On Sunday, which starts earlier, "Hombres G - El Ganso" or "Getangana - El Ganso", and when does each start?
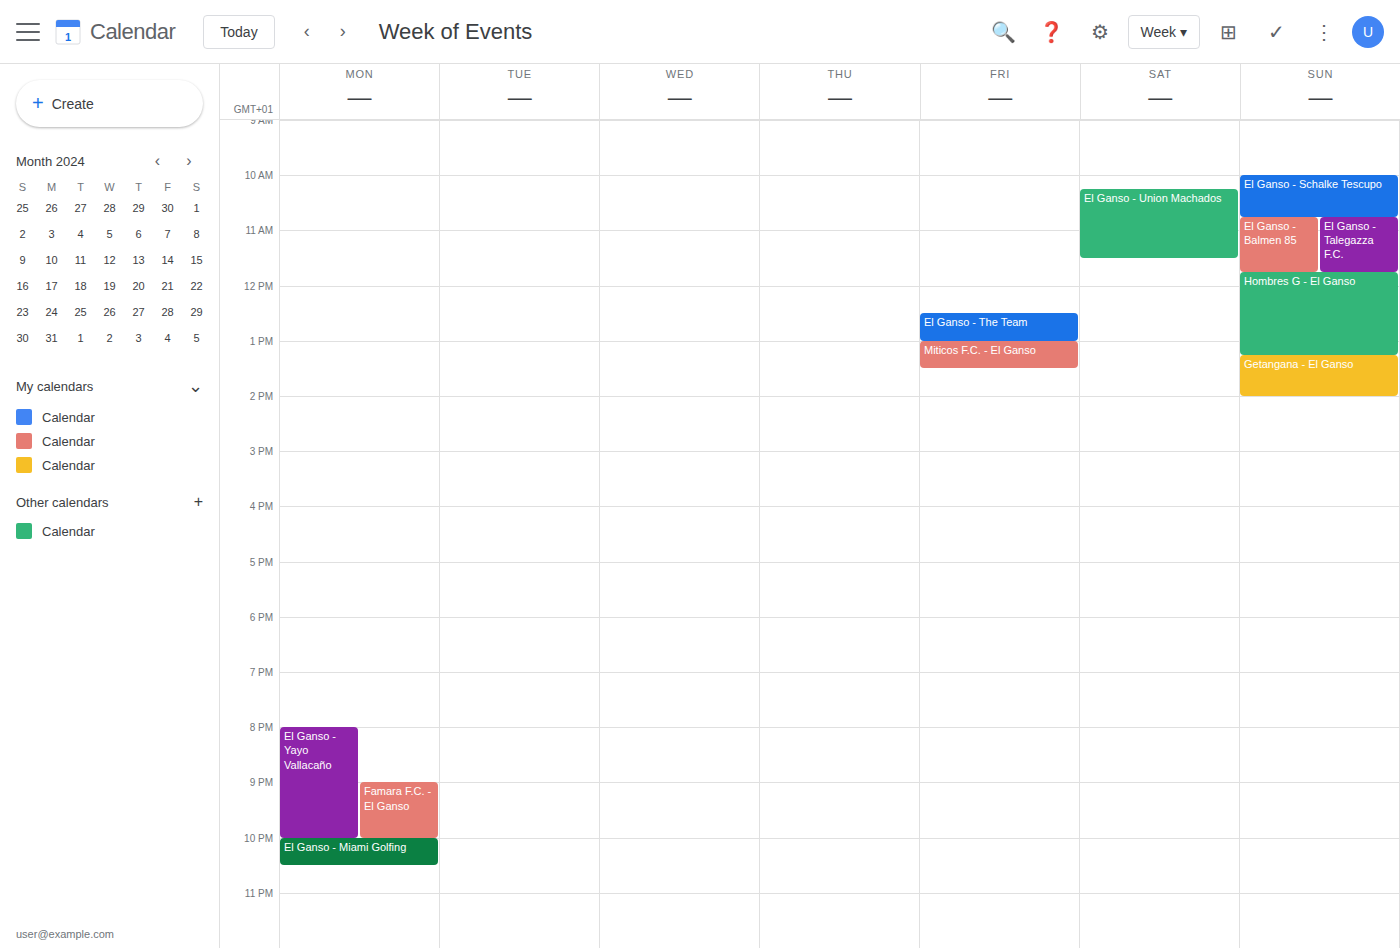
"Hombres G - El Ganso" 11:45 AM; "Getangana - El Ganso" 1:15 PM.